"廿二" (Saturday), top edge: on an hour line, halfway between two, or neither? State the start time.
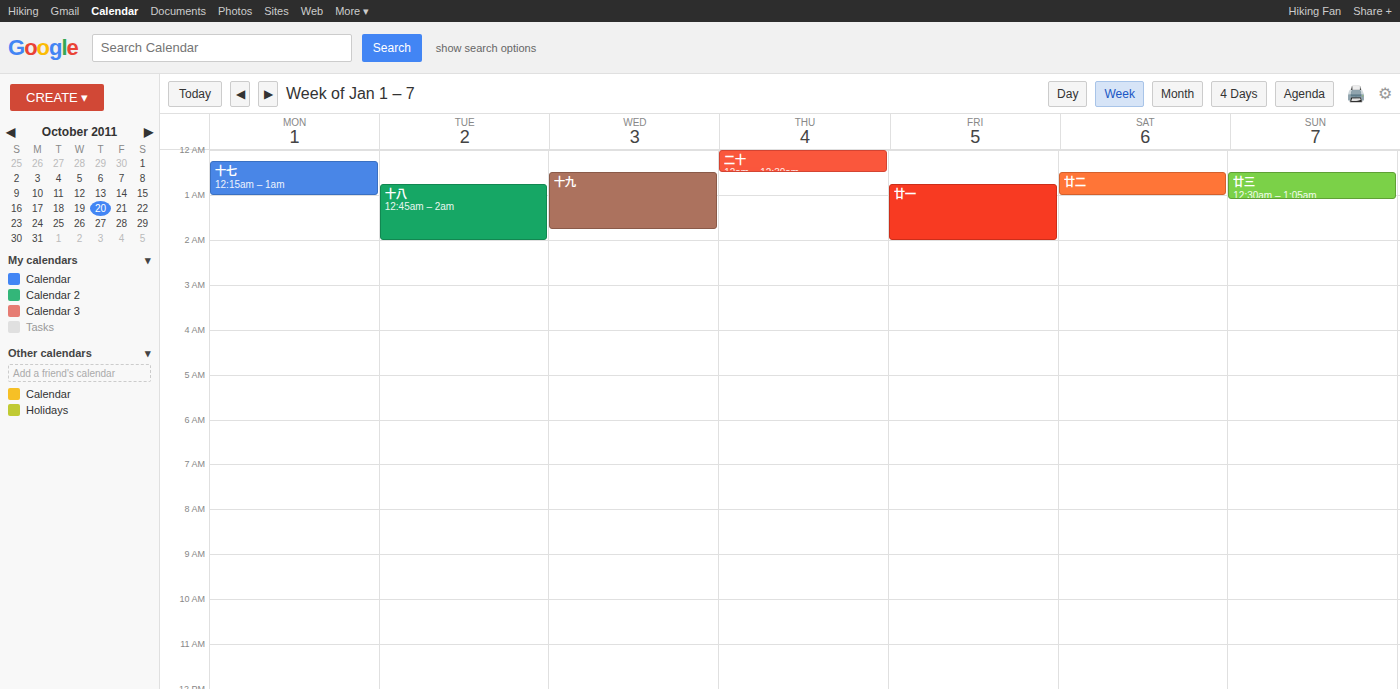
12:30 AM -- halfway between the 12 AM and 1 AM lines.